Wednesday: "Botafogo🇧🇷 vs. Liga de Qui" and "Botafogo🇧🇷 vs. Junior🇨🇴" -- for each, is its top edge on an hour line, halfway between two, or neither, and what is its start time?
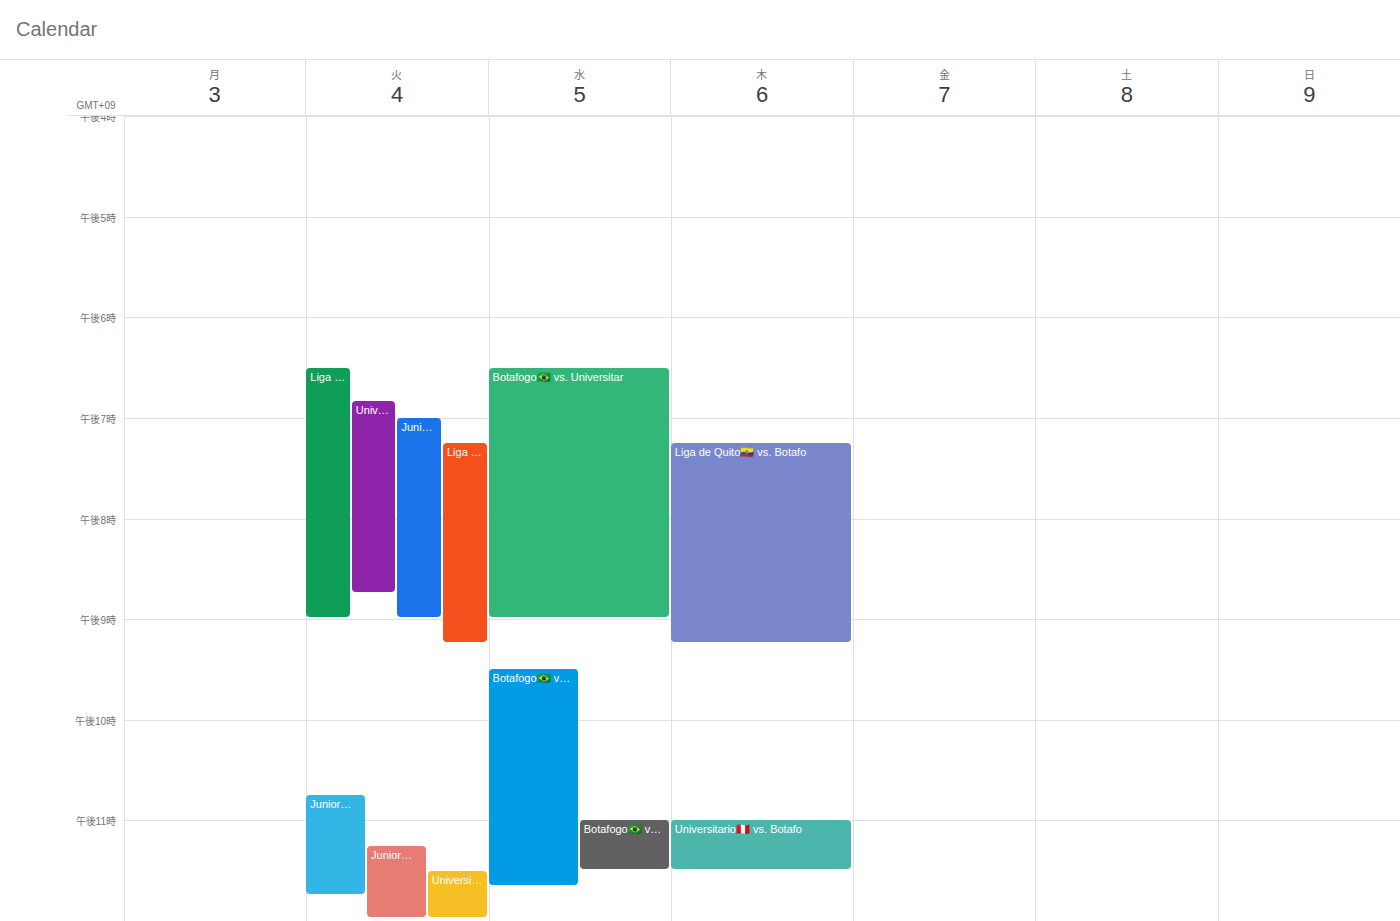
"Botafogo🇧🇷 vs. Liga de Qui": 9:30 PM, halfway between the 9 PM and 10 PM lines. "Botafogo🇧🇷 vs. Junior🇨🇴": 11:00 PM, exactly on the 11 PM line.